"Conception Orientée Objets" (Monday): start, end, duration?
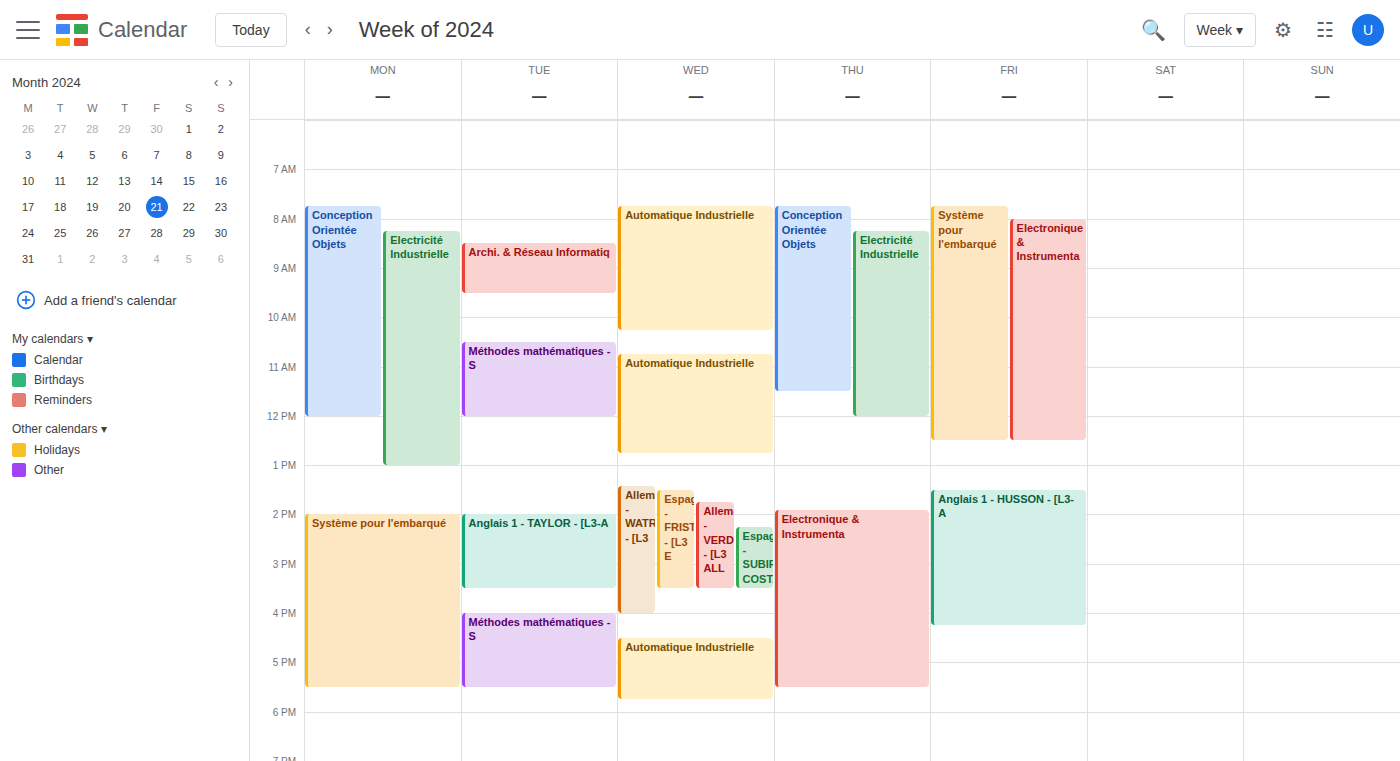
7:45 AM to 12:00 PM, 4 hours 15 minutes